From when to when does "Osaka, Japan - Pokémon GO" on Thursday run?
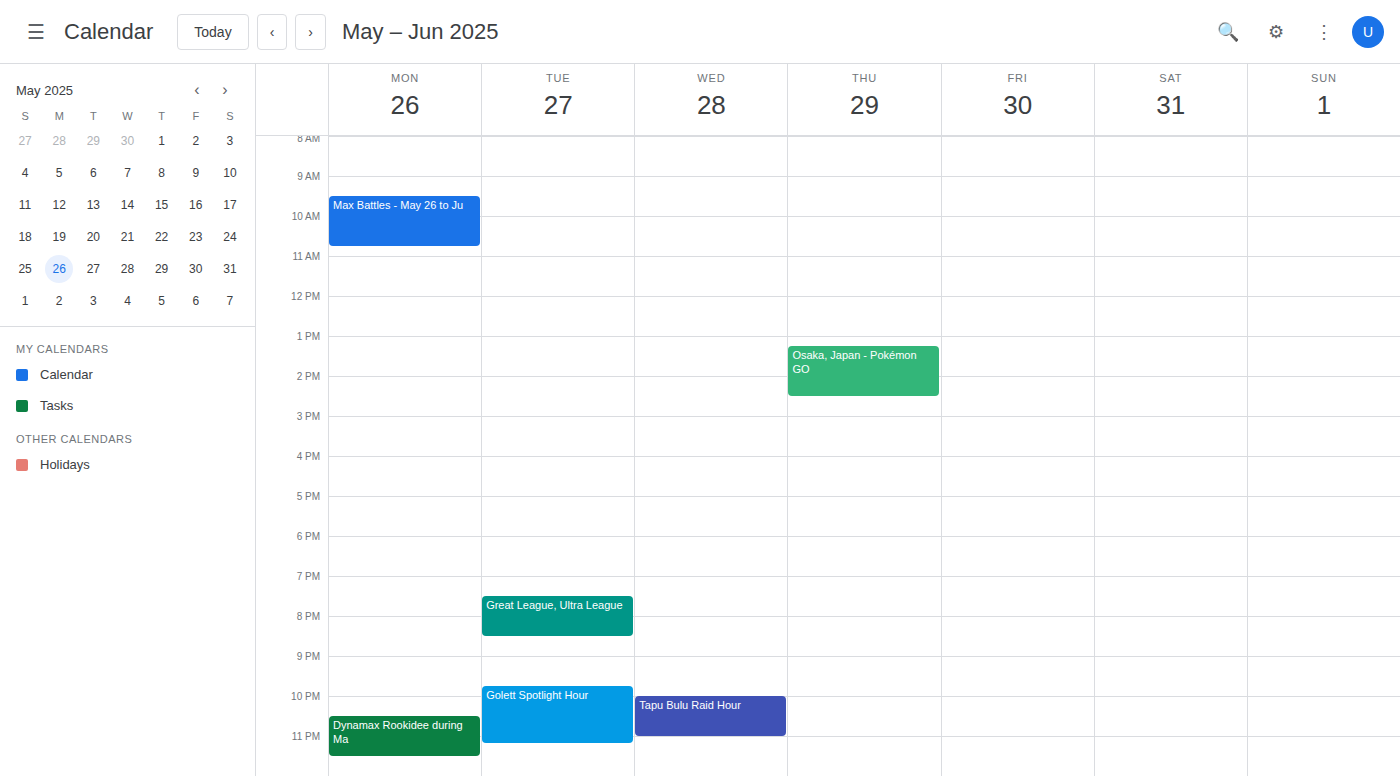
1:15 PM to 2:30 PM